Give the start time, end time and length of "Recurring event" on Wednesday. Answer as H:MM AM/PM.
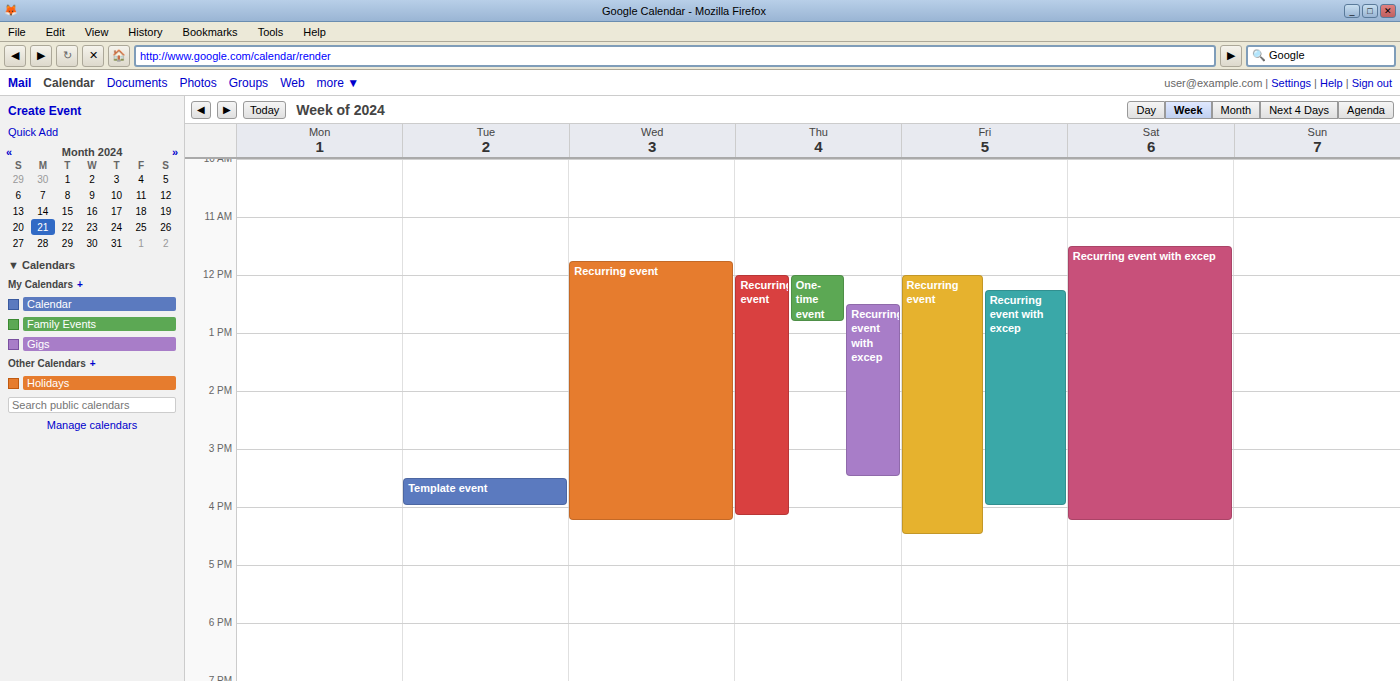
11:45 AM to 4:15 PM, 4 hours 30 minutes